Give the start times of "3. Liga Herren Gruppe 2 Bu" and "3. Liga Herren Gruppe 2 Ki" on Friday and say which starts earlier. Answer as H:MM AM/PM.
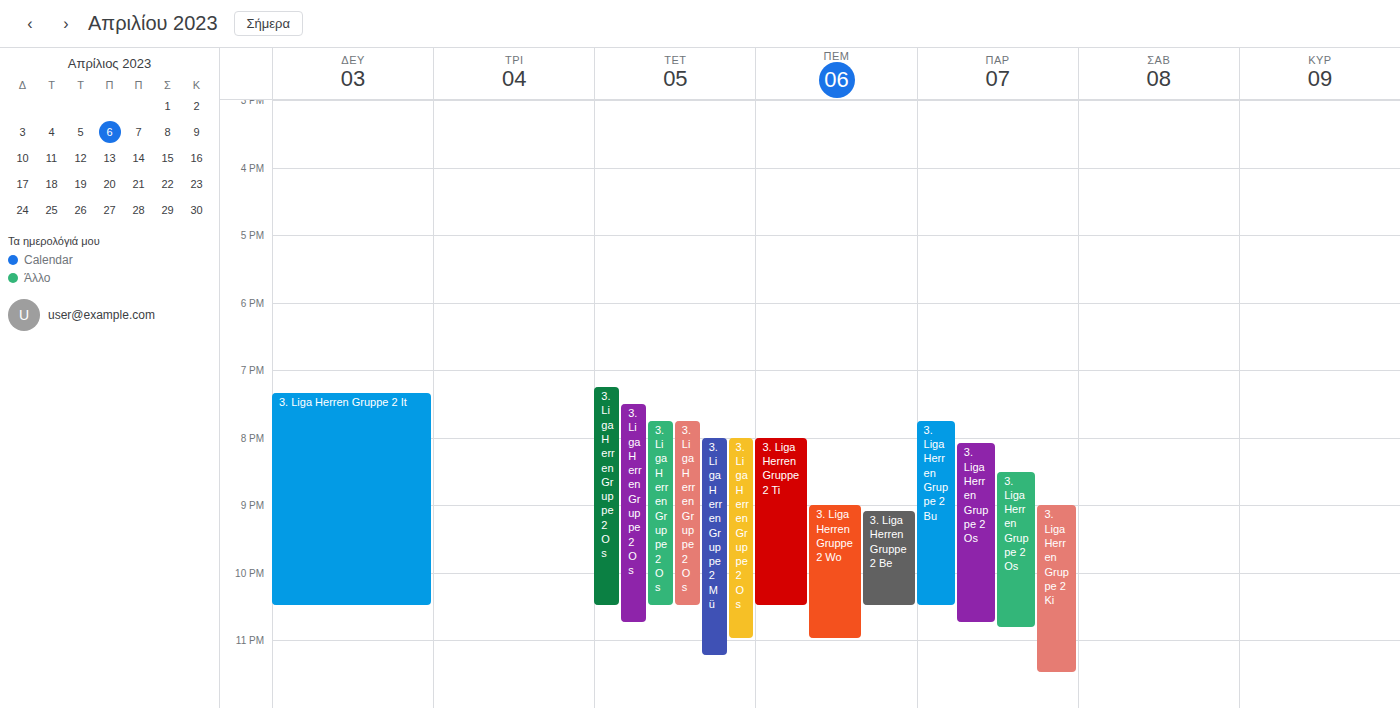
"3. Liga Herren Gruppe 2 Bu" 7:45 PM; "3. Liga Herren Gruppe 2 Ki" 9:00 PM.